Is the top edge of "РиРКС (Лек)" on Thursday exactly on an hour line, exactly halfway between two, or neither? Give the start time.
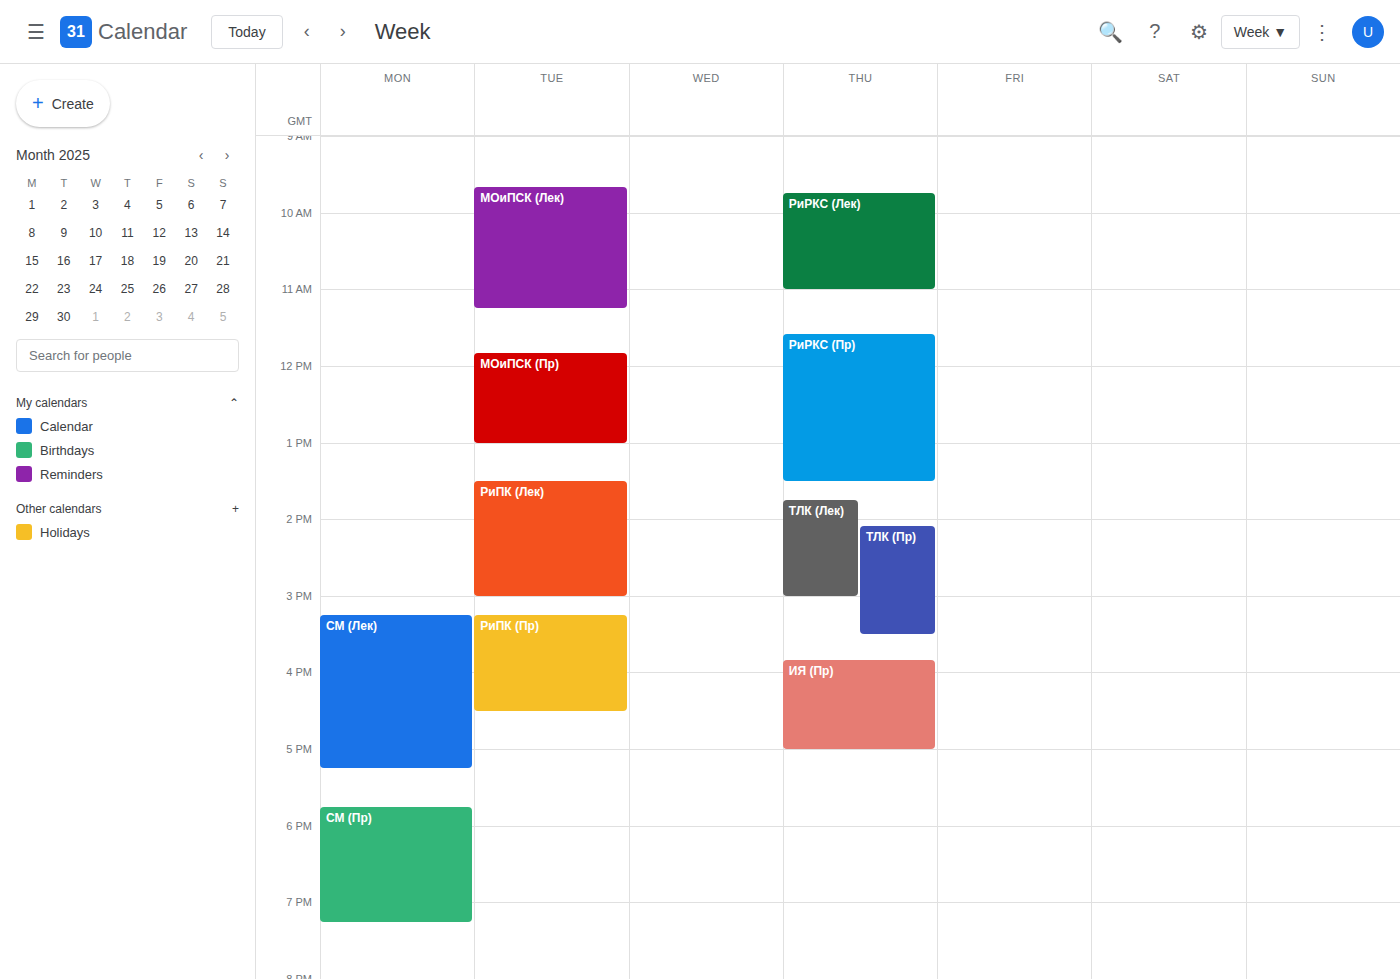
9:45 AM -- neither: three quarters of the way from the 9 AM line to the 10 AM line.